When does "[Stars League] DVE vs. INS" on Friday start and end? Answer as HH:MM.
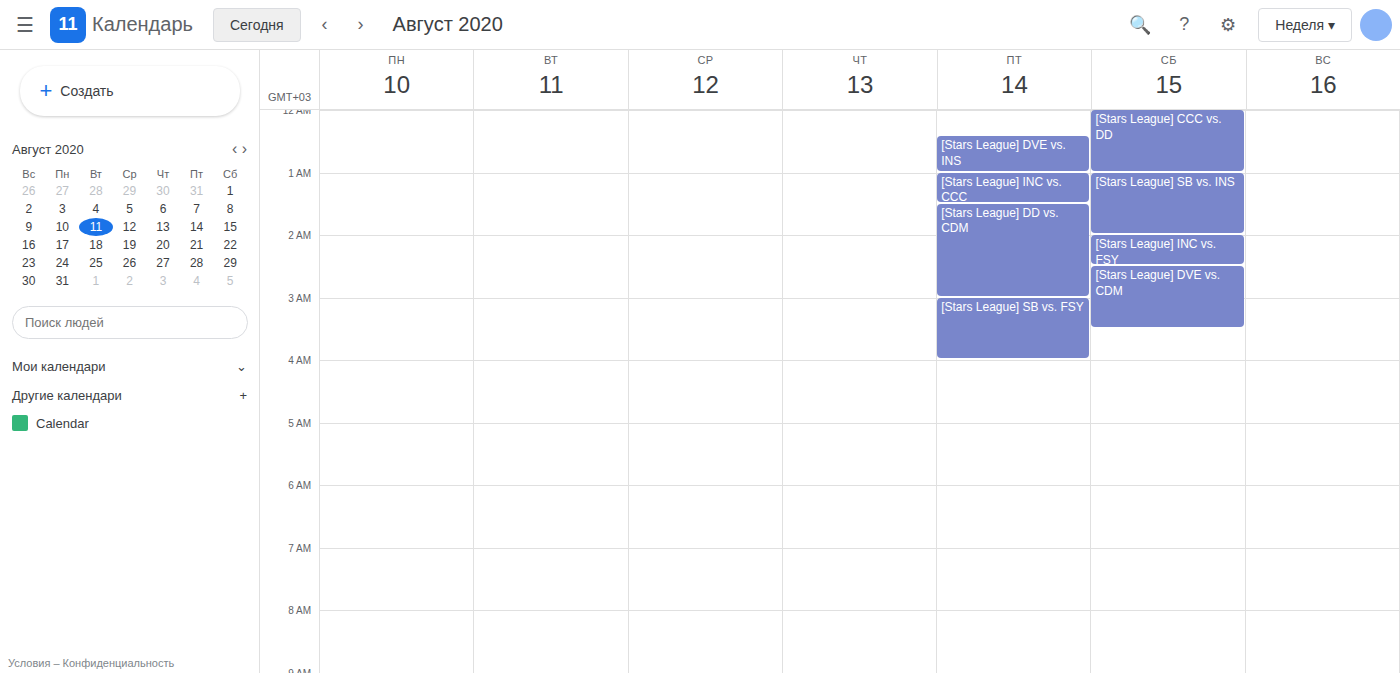
00:25 to 01:00